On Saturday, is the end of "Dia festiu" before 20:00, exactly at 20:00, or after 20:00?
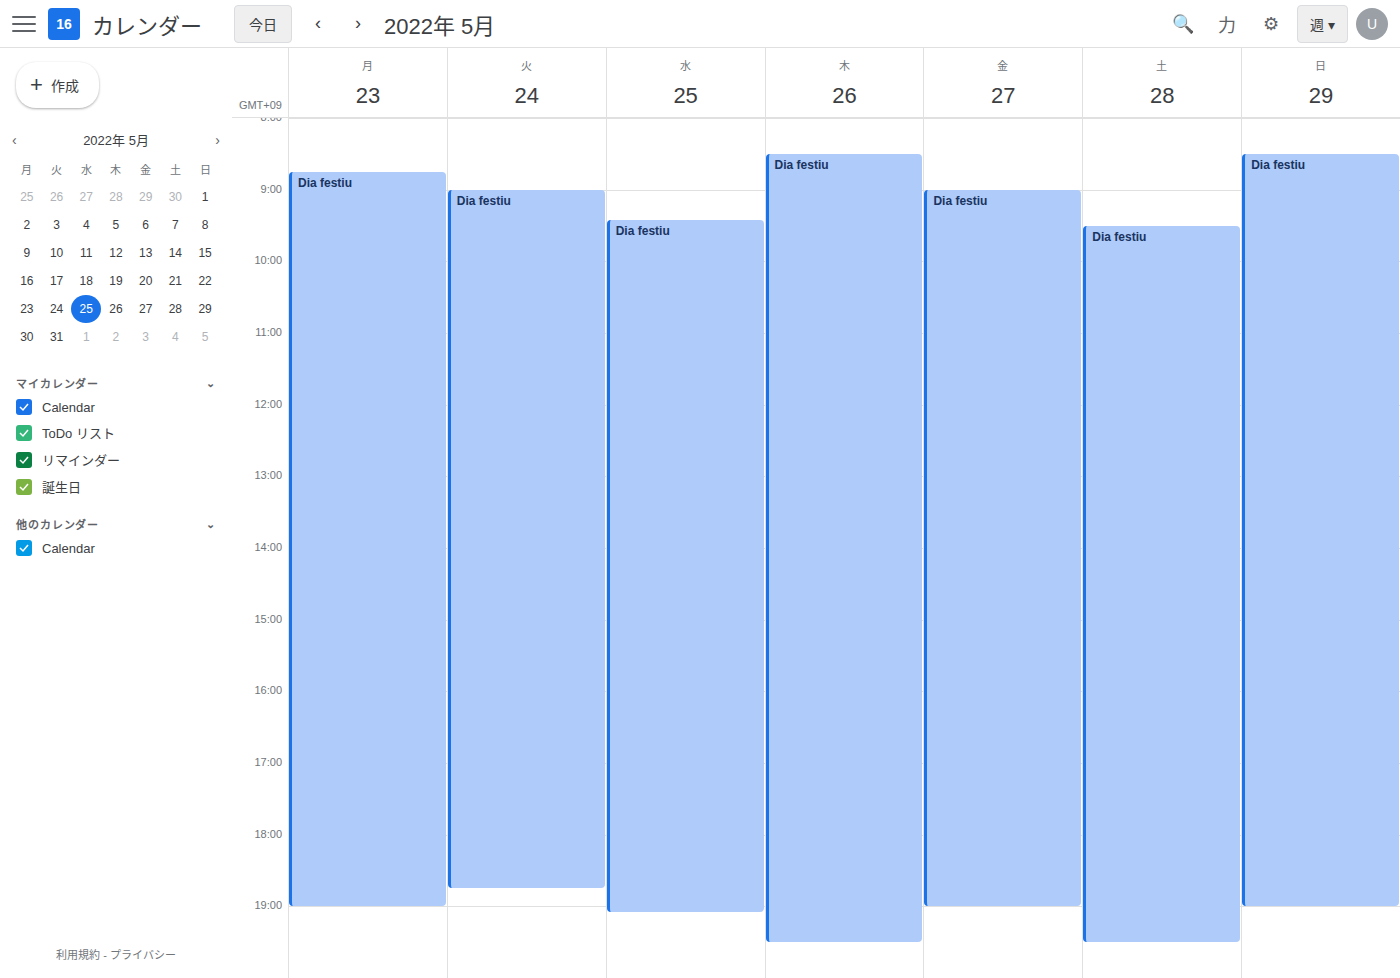
19:30 -- before 20:00, 30 minutes above the 20:00 line.